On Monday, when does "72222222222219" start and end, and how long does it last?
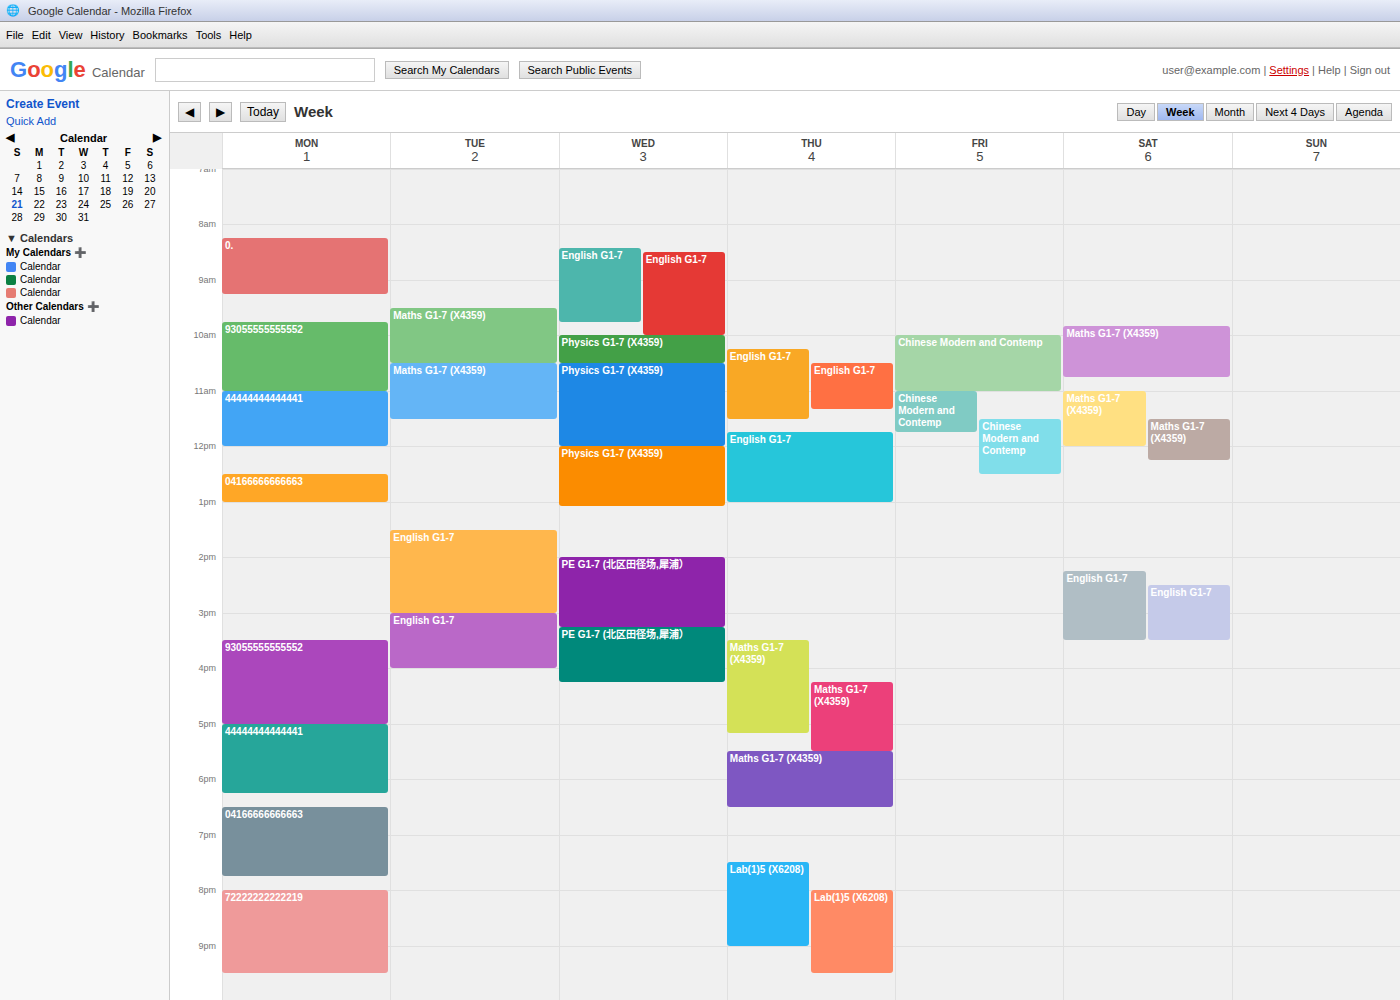
8:00 PM to 9:30 PM, 1 hour 30 minutes